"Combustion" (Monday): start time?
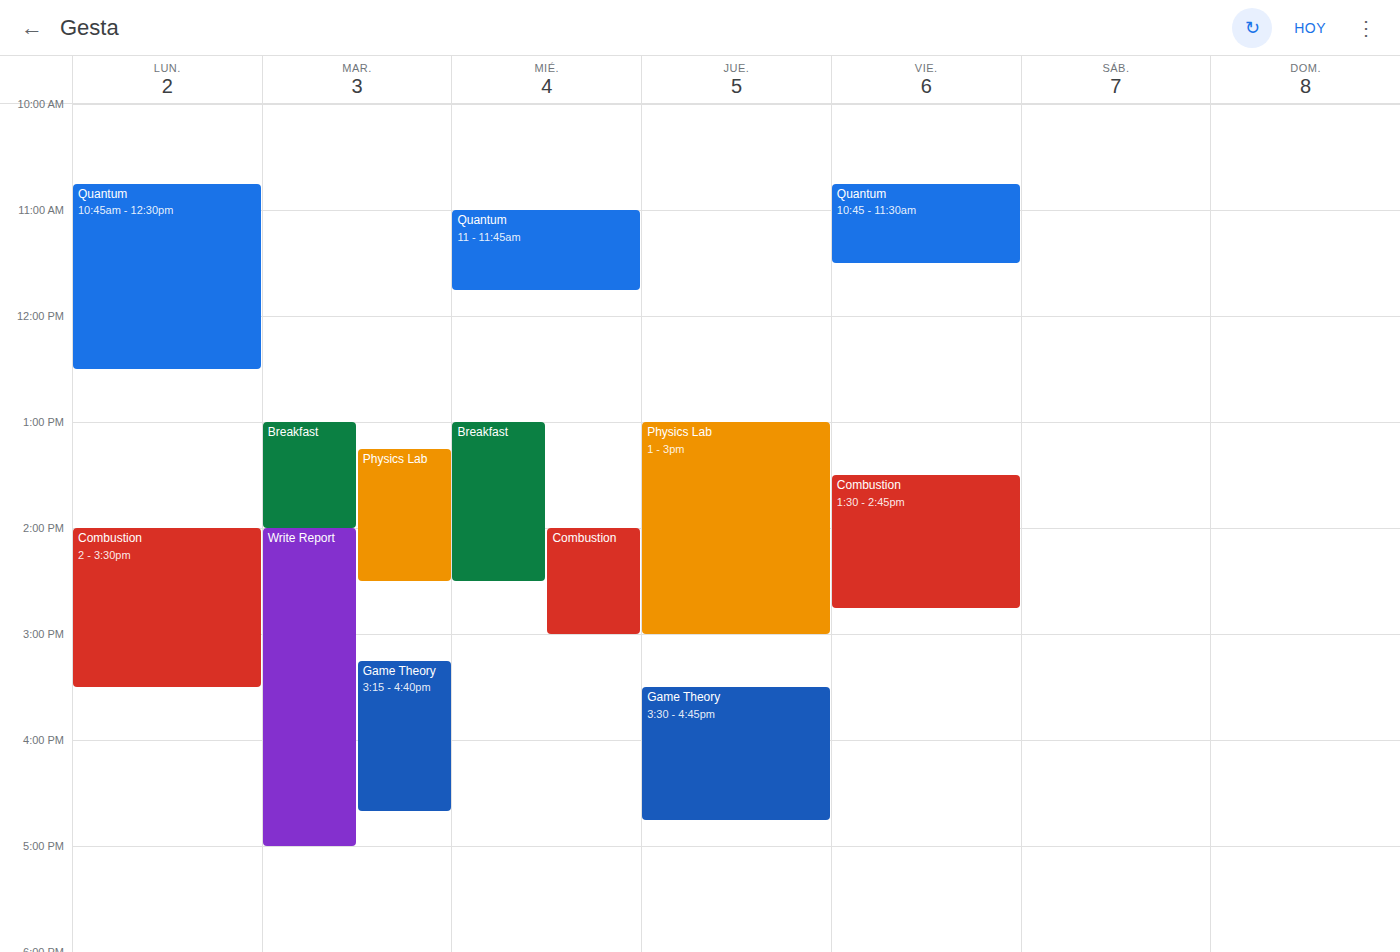
14:00